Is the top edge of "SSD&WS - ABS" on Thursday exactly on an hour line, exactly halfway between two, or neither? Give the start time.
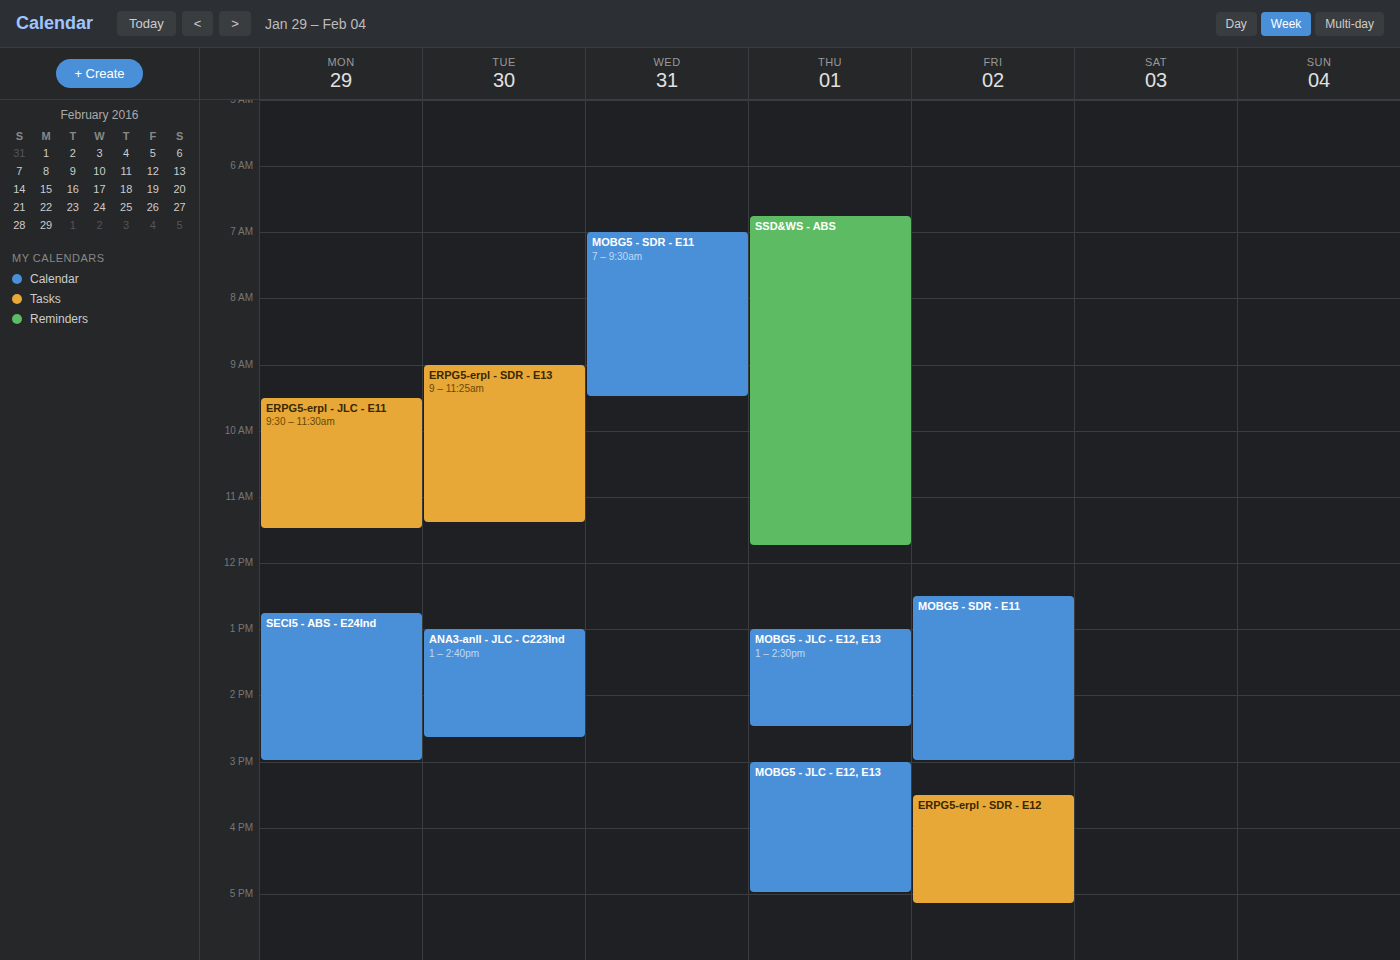
6:45 AM -- neither: three quarters of the way from the 6 AM line to the 7 AM line.